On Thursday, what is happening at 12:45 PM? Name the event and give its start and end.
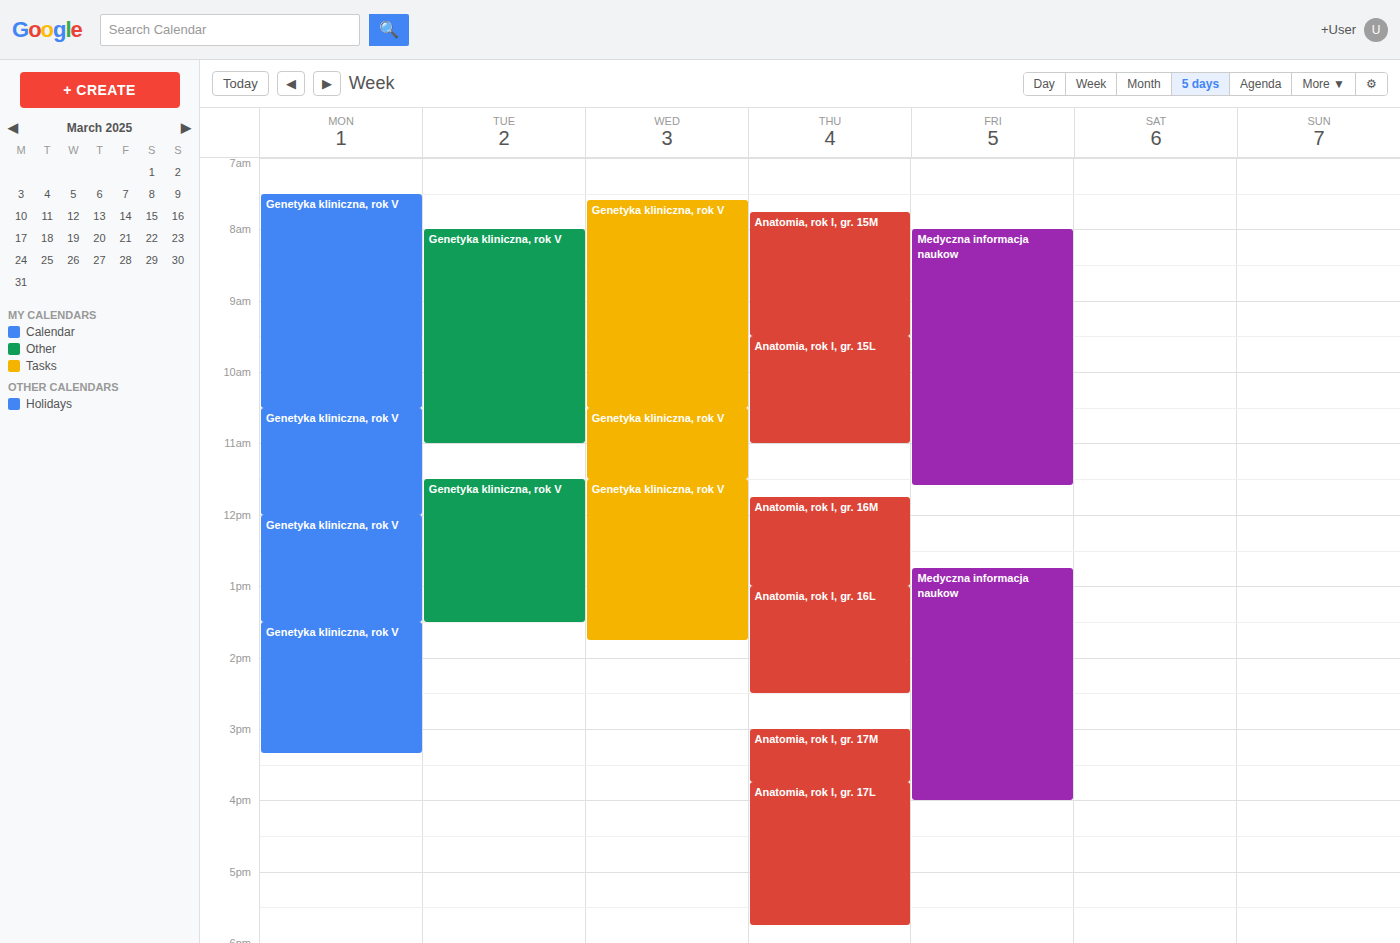
"Anatomia, rok I, gr. 16M", 11:45 AM to 1:00 PM